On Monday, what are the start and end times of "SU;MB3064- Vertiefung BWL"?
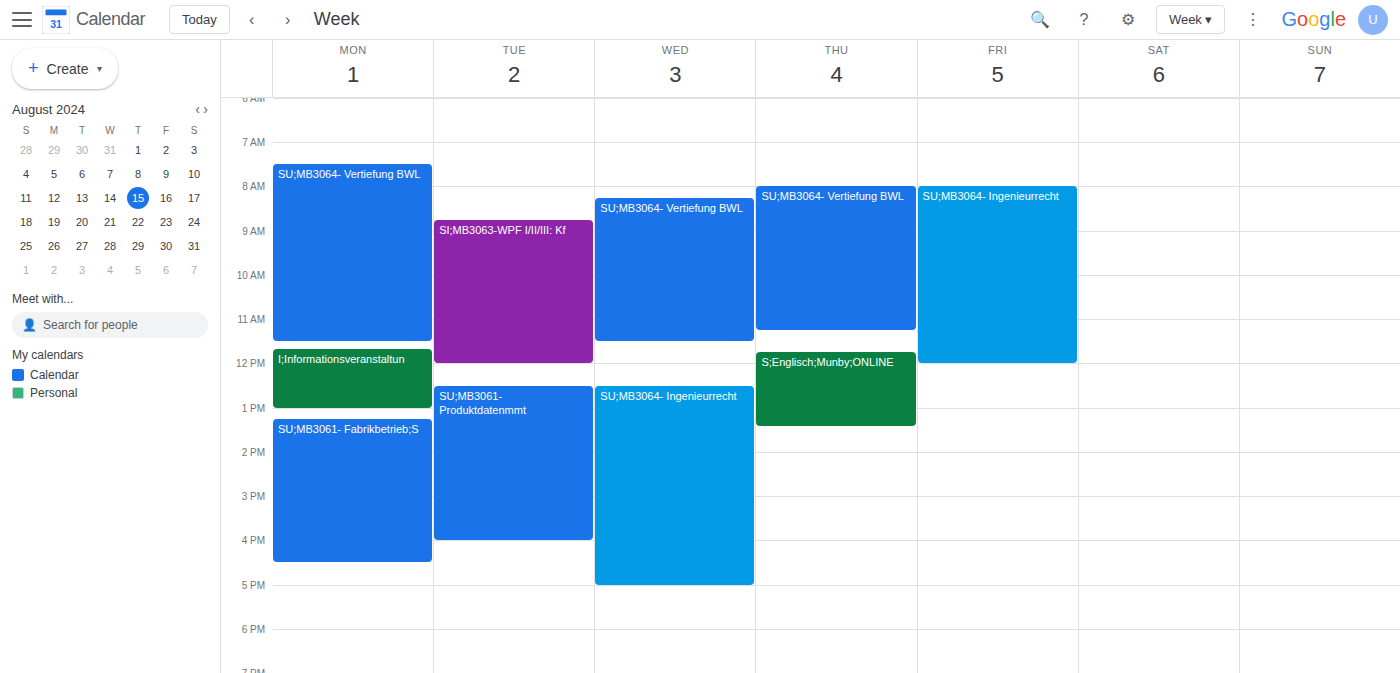
7:30 AM to 11:30 AM